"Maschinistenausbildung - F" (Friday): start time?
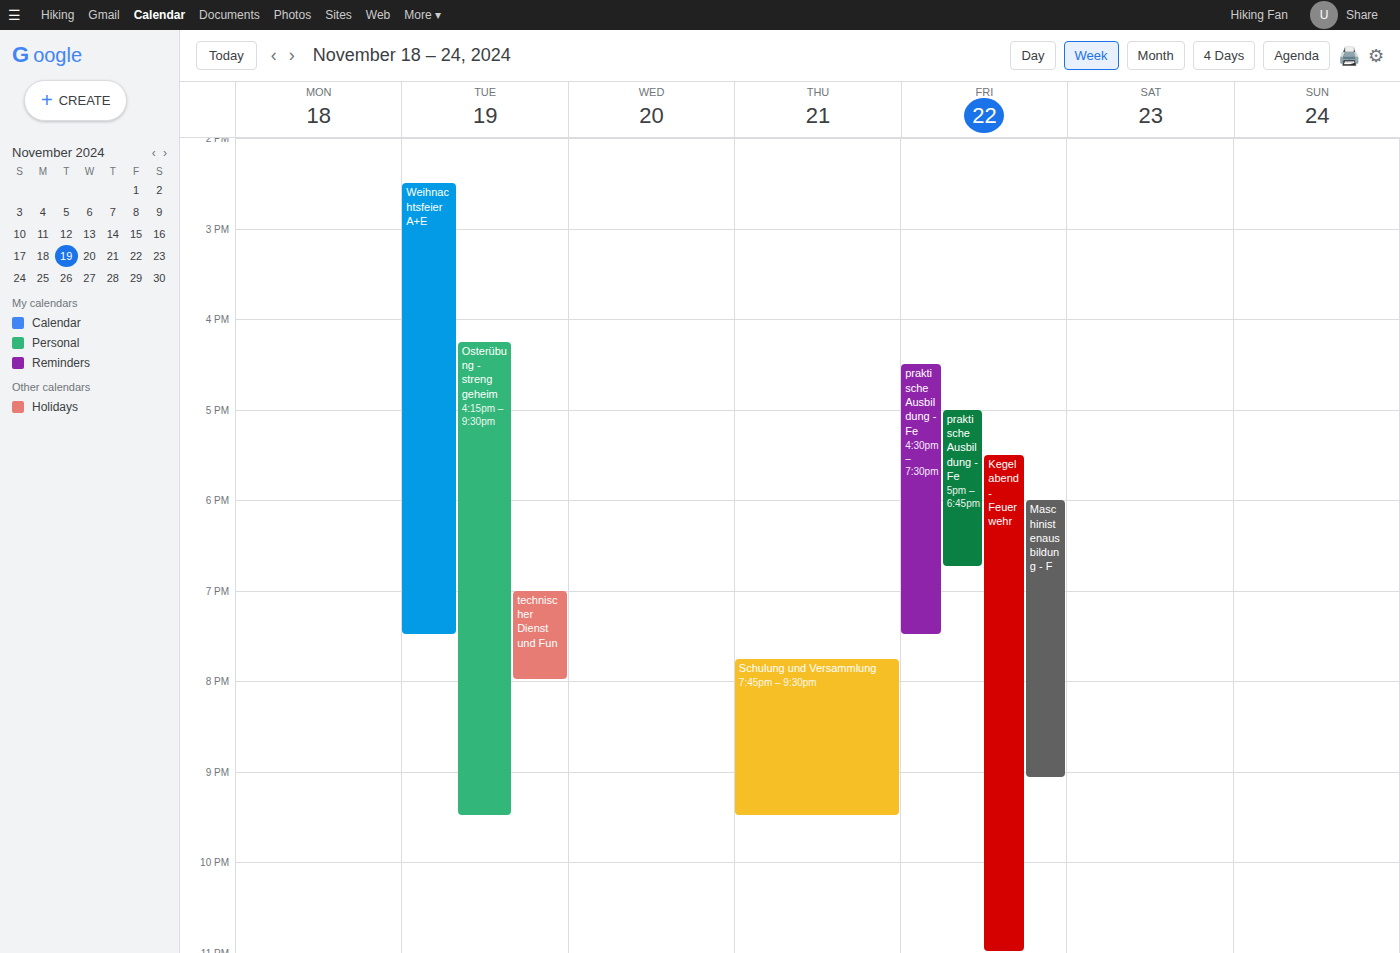
6:00 PM